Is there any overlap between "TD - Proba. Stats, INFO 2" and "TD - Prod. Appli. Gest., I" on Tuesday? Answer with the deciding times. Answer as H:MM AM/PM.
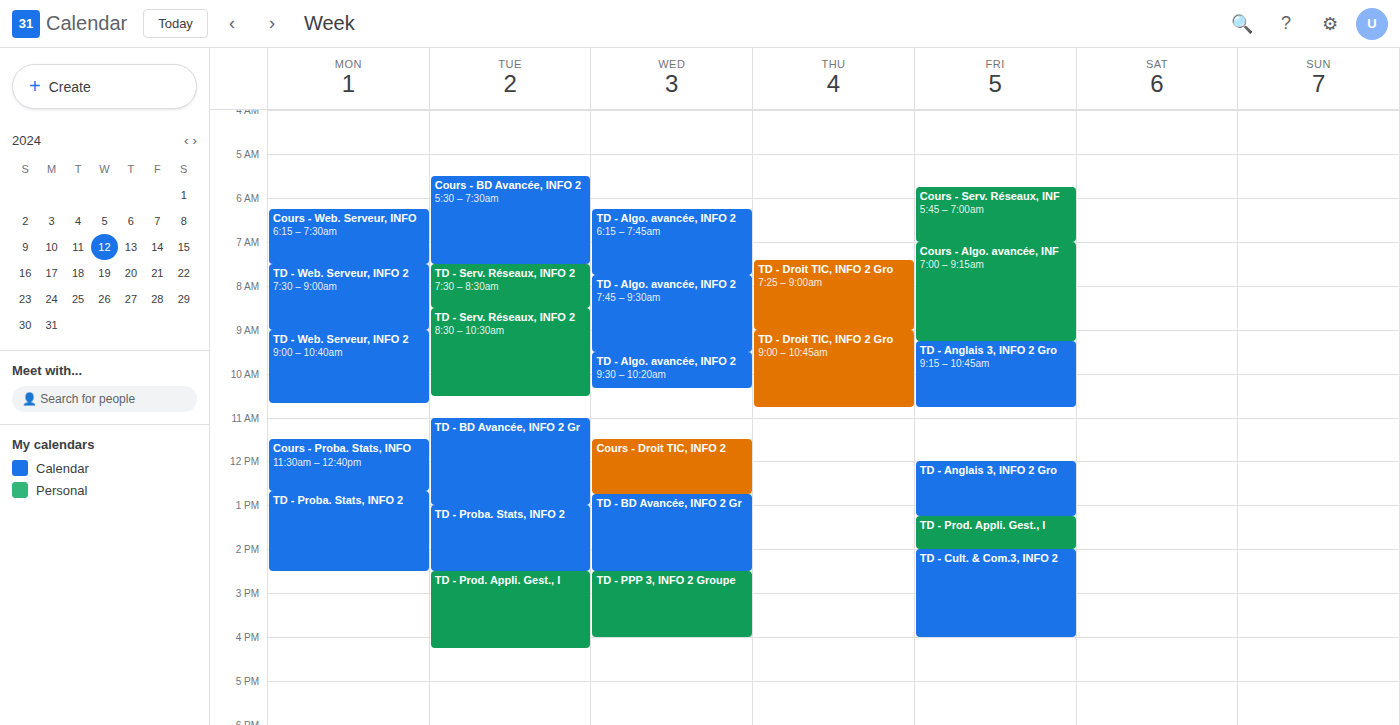
"TD - Proba. Stats, INFO 2" ends at 2:30 PM, exactly when "TD - Prod. Appli. Gest., I" starts -- they touch but do not overlap.